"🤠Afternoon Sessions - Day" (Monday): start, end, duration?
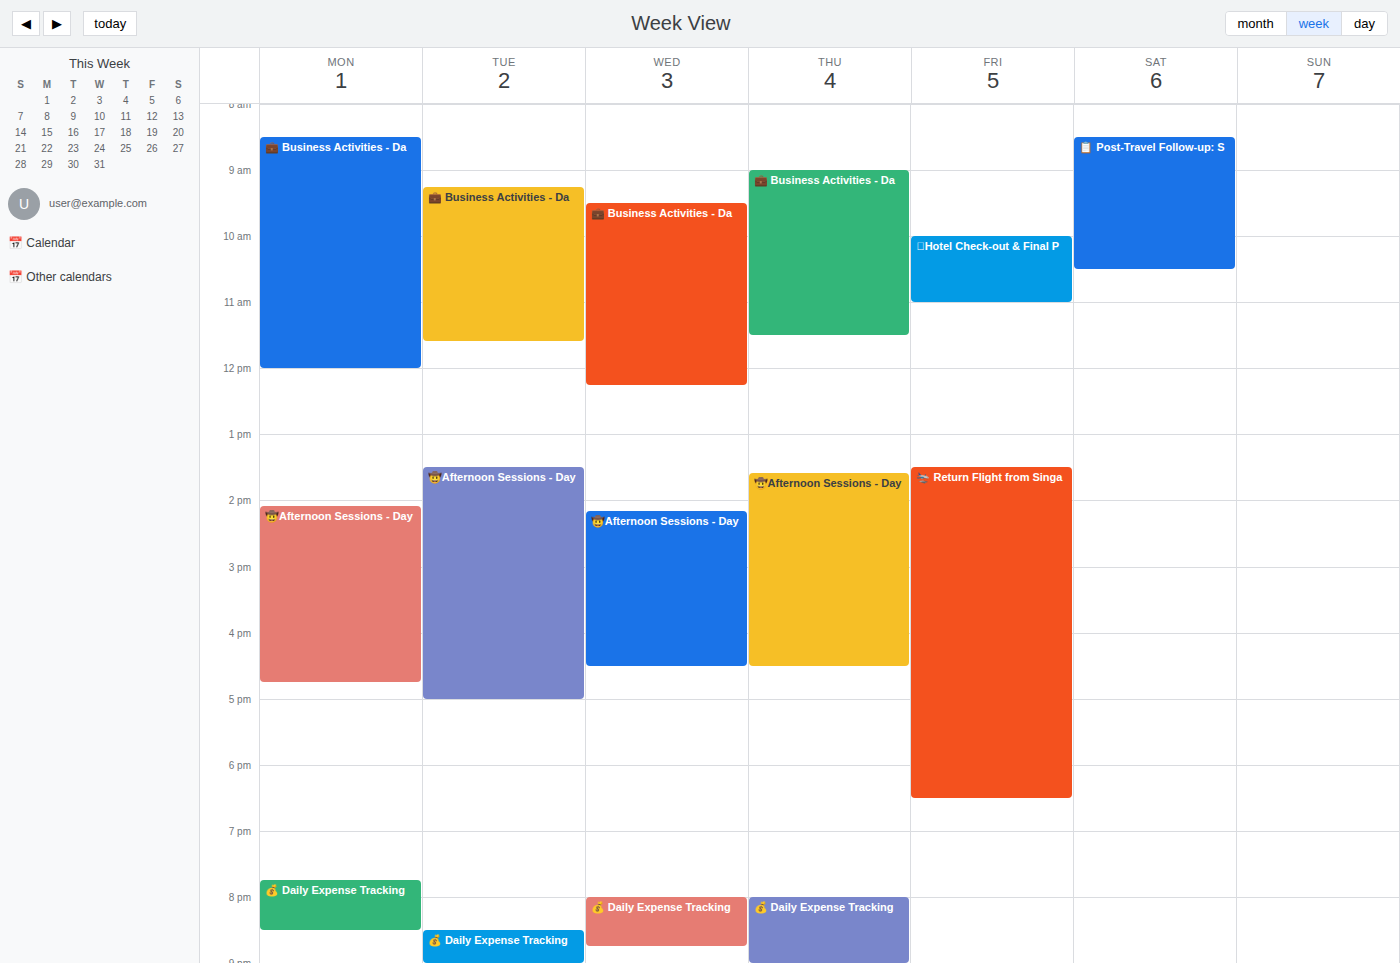
2:05 PM to 4:45 PM, 2 hours 40 minutes